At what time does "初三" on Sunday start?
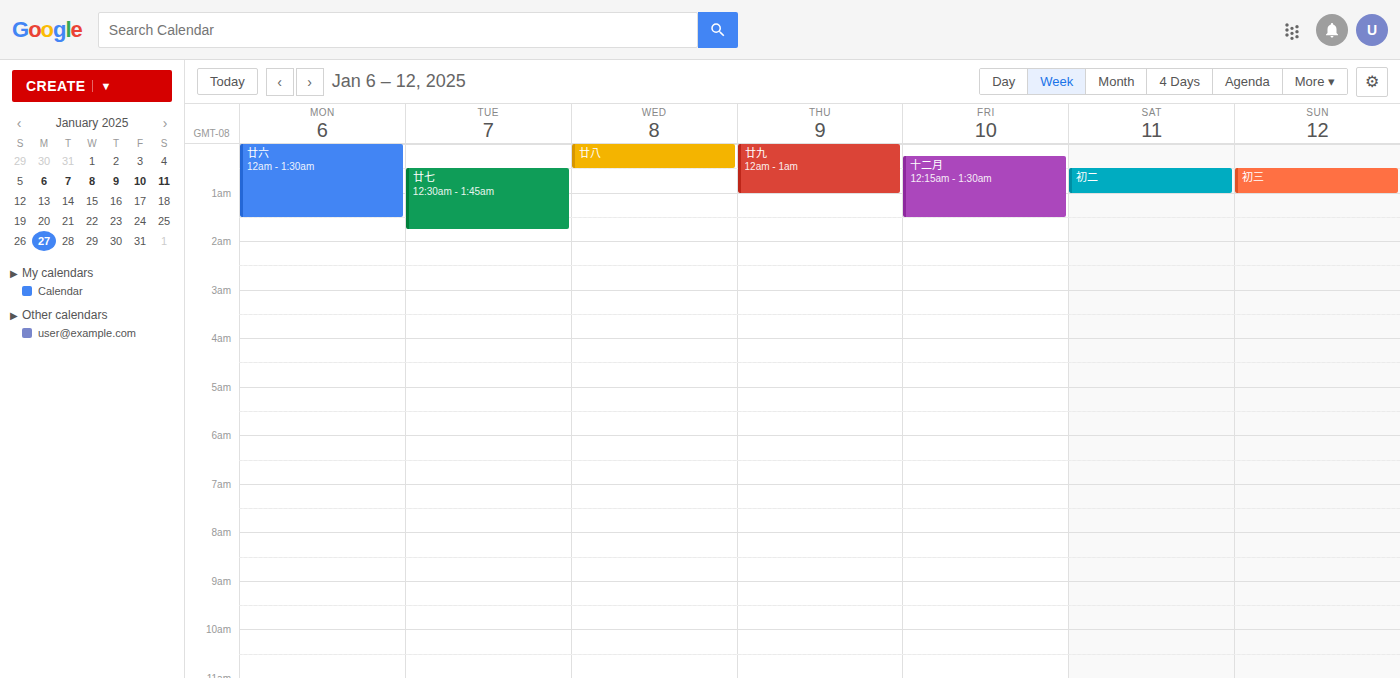
12:30 AM